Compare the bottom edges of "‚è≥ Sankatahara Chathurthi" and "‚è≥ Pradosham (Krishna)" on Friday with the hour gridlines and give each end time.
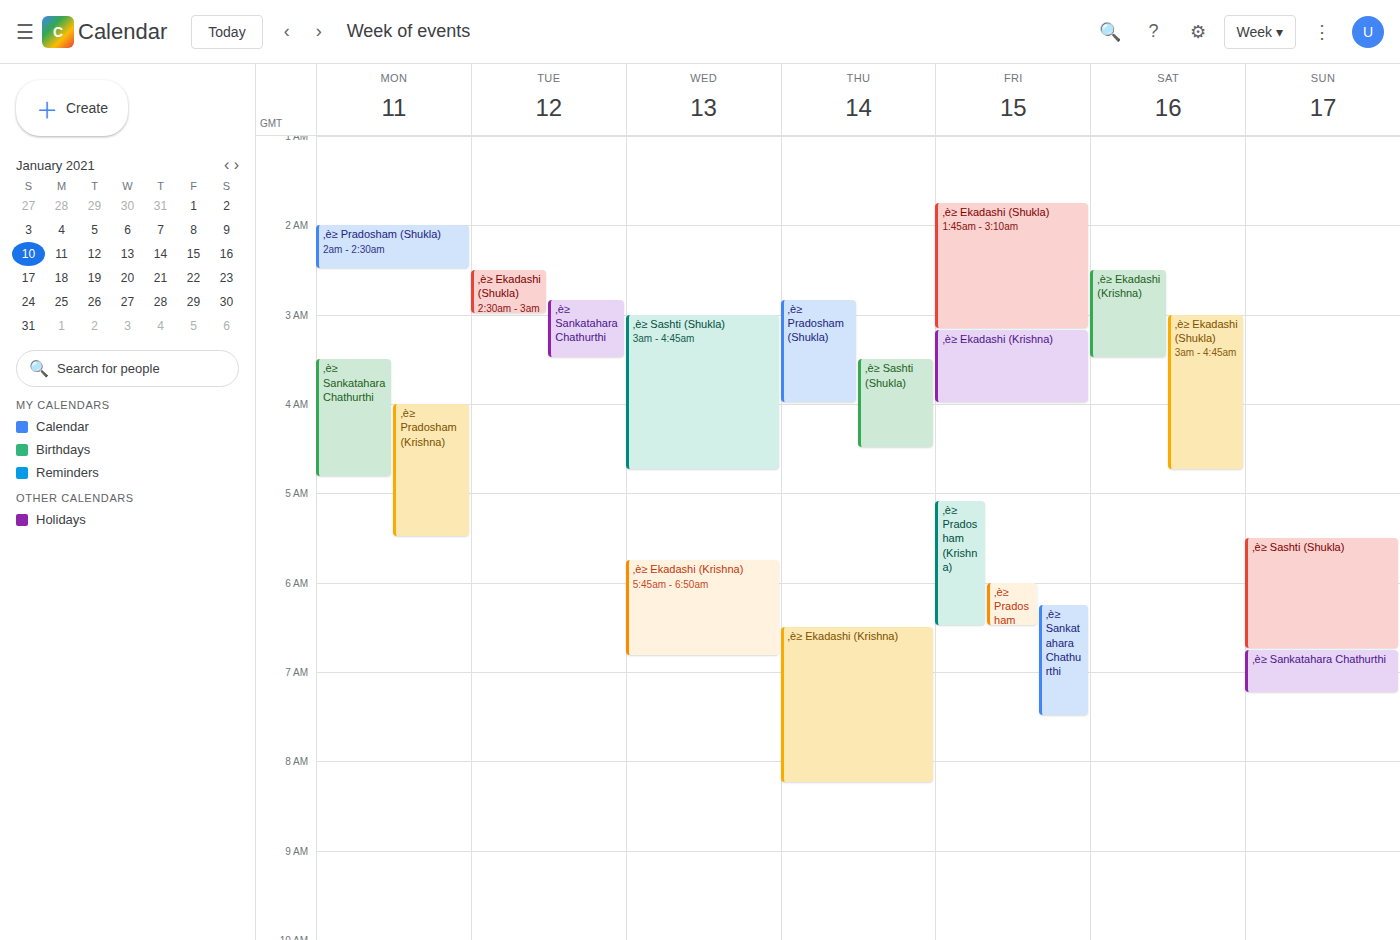
"‚è≥ Sankatahara Chathurthi": 07:30, halfway between the 07:00 and 08:00 lines. "‚è≥ Pradosham (Krishna)": 06:30, halfway between the 06:00 and 07:00 lines.